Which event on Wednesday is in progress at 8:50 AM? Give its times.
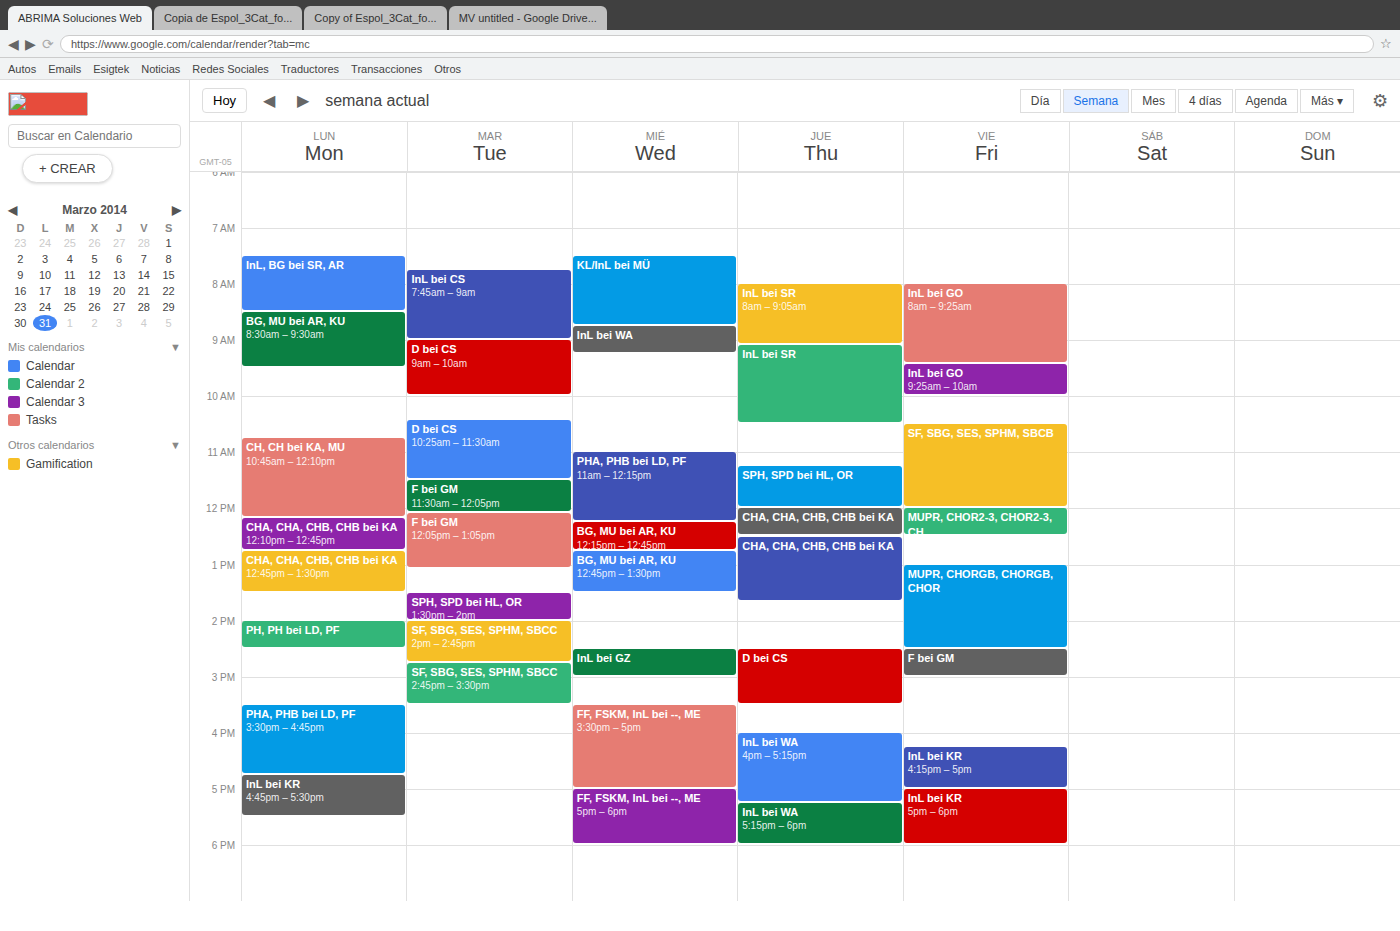
"InL bei WA", 8:45 AM to 9:15 AM